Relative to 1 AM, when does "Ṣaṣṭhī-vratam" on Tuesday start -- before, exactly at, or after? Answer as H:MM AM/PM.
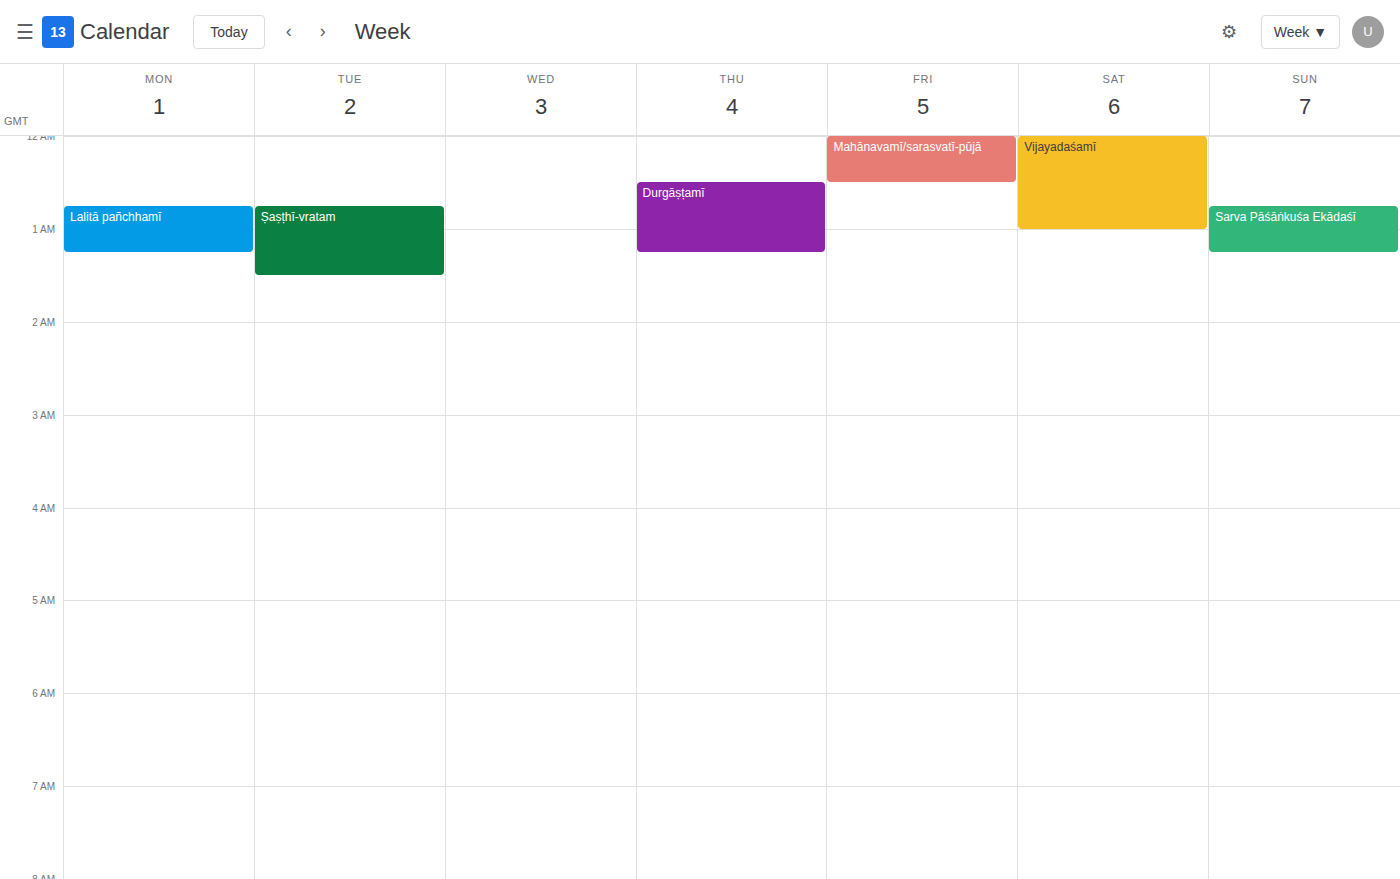
12:45 AM -- before 1 AM, 15 minutes above the 1 AM line.